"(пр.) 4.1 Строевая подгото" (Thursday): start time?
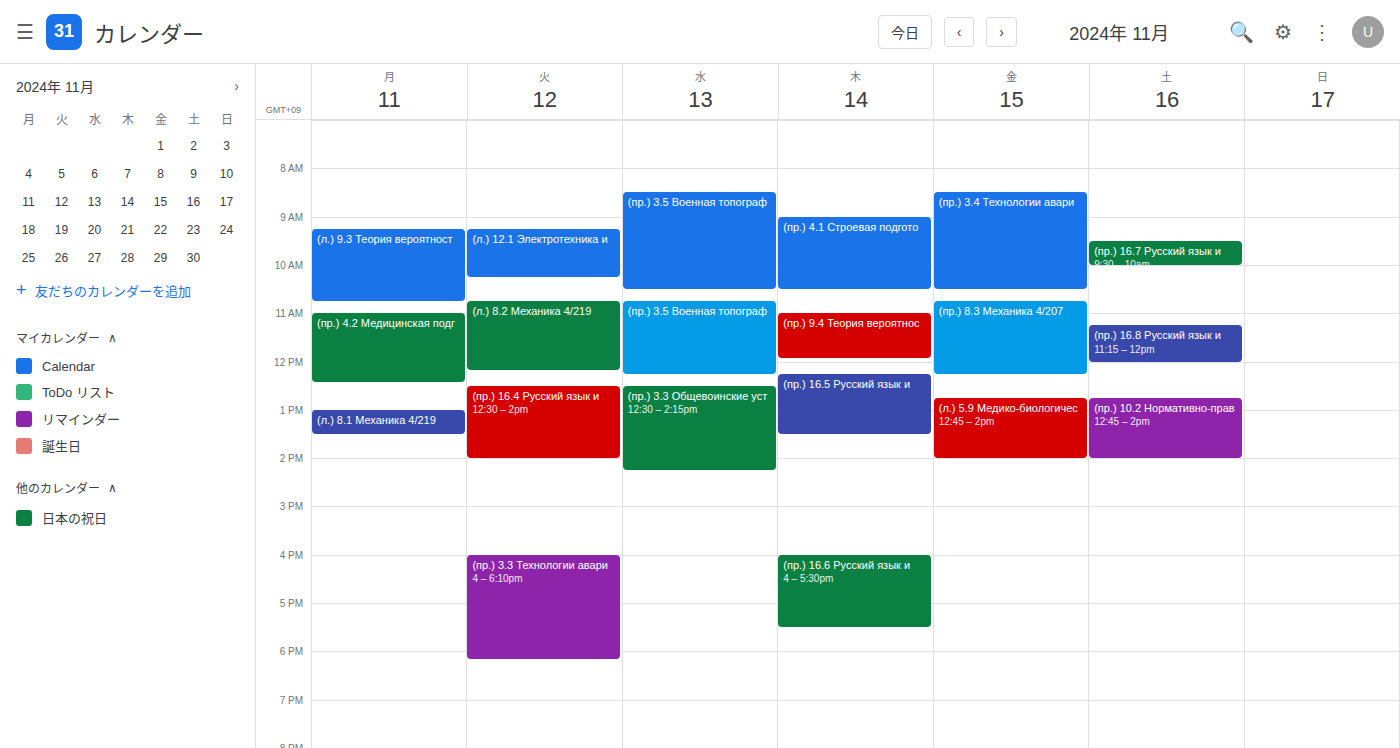
9:00 AM